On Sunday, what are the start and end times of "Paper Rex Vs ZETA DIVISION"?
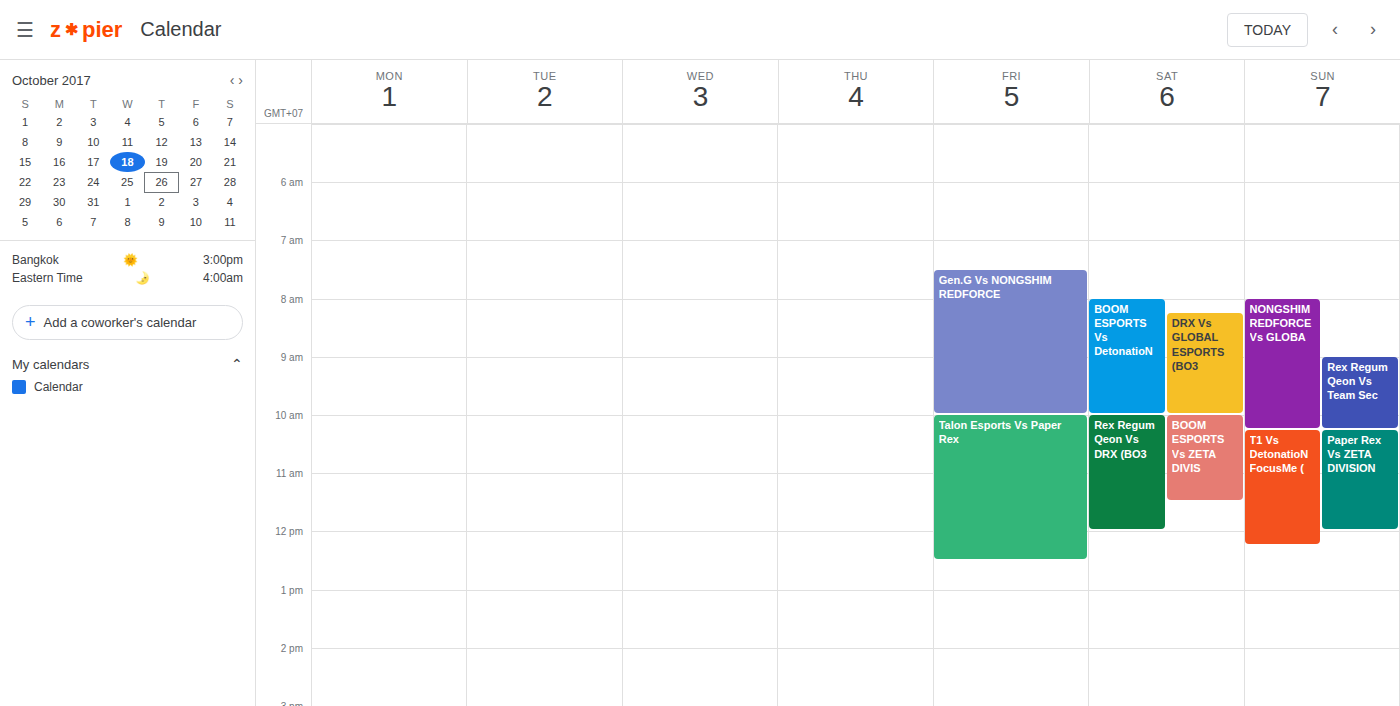
10:15 to 12:00